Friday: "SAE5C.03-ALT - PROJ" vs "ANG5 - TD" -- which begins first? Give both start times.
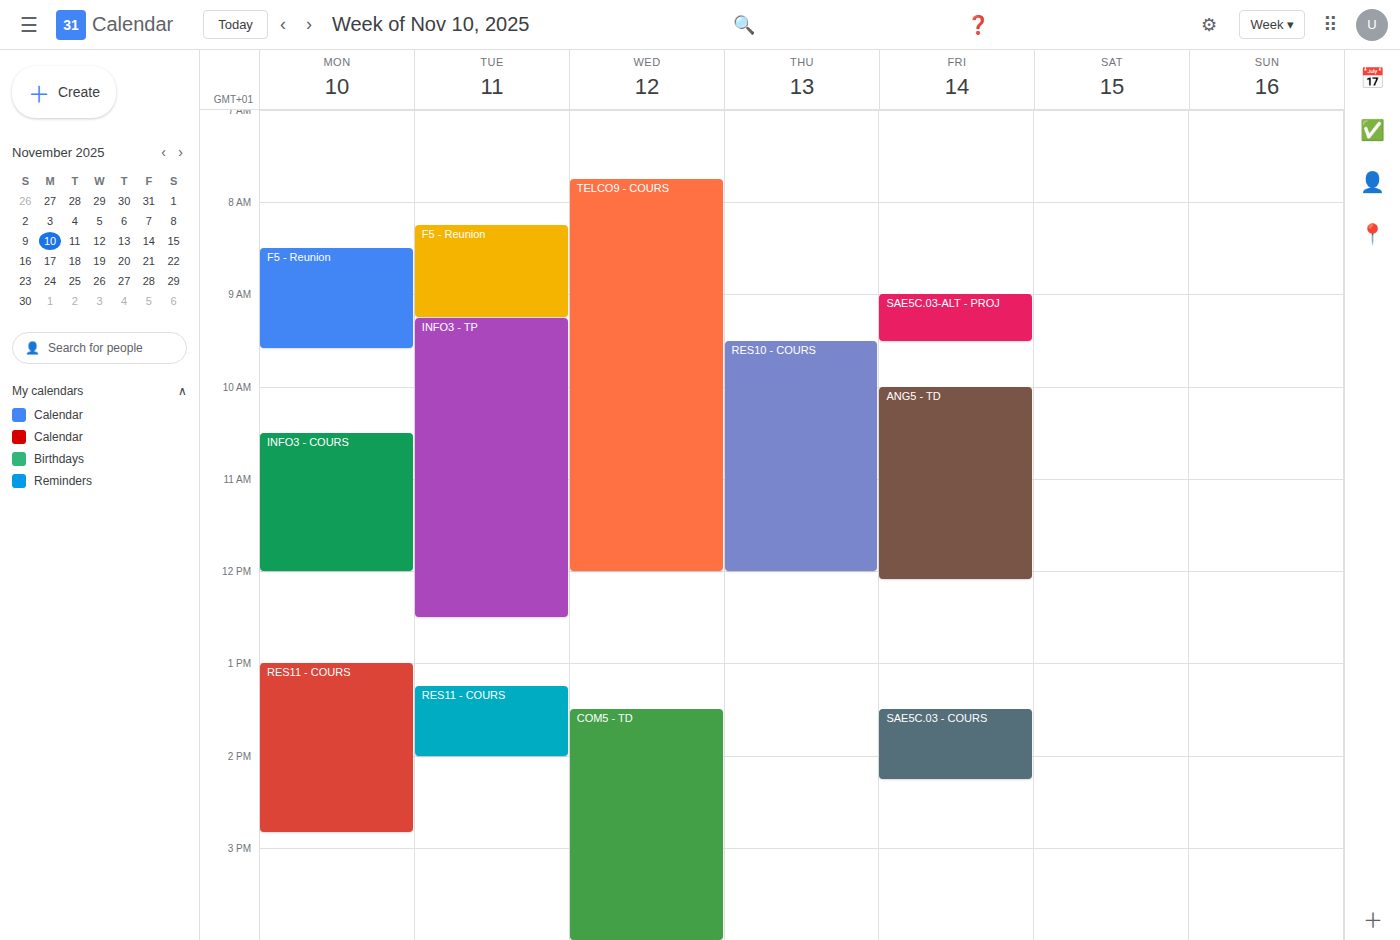
"SAE5C.03-ALT - PROJ" 9:00 AM; "ANG5 - TD" 10:00 AM.